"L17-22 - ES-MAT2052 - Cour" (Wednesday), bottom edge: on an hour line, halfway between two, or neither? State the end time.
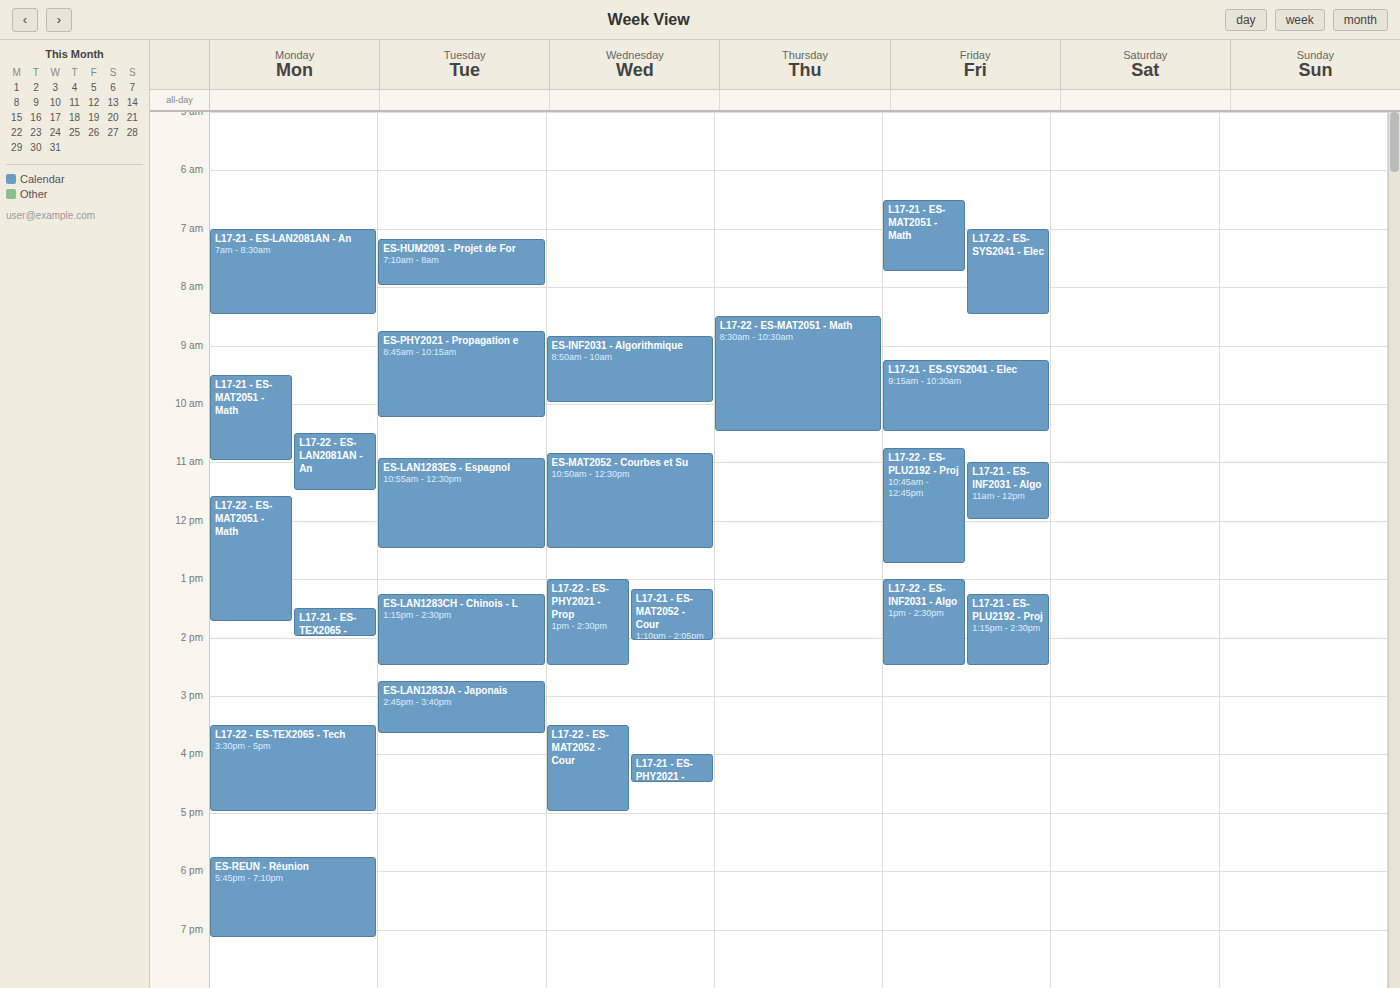
5:00 PM -- exactly on the 5 PM line.